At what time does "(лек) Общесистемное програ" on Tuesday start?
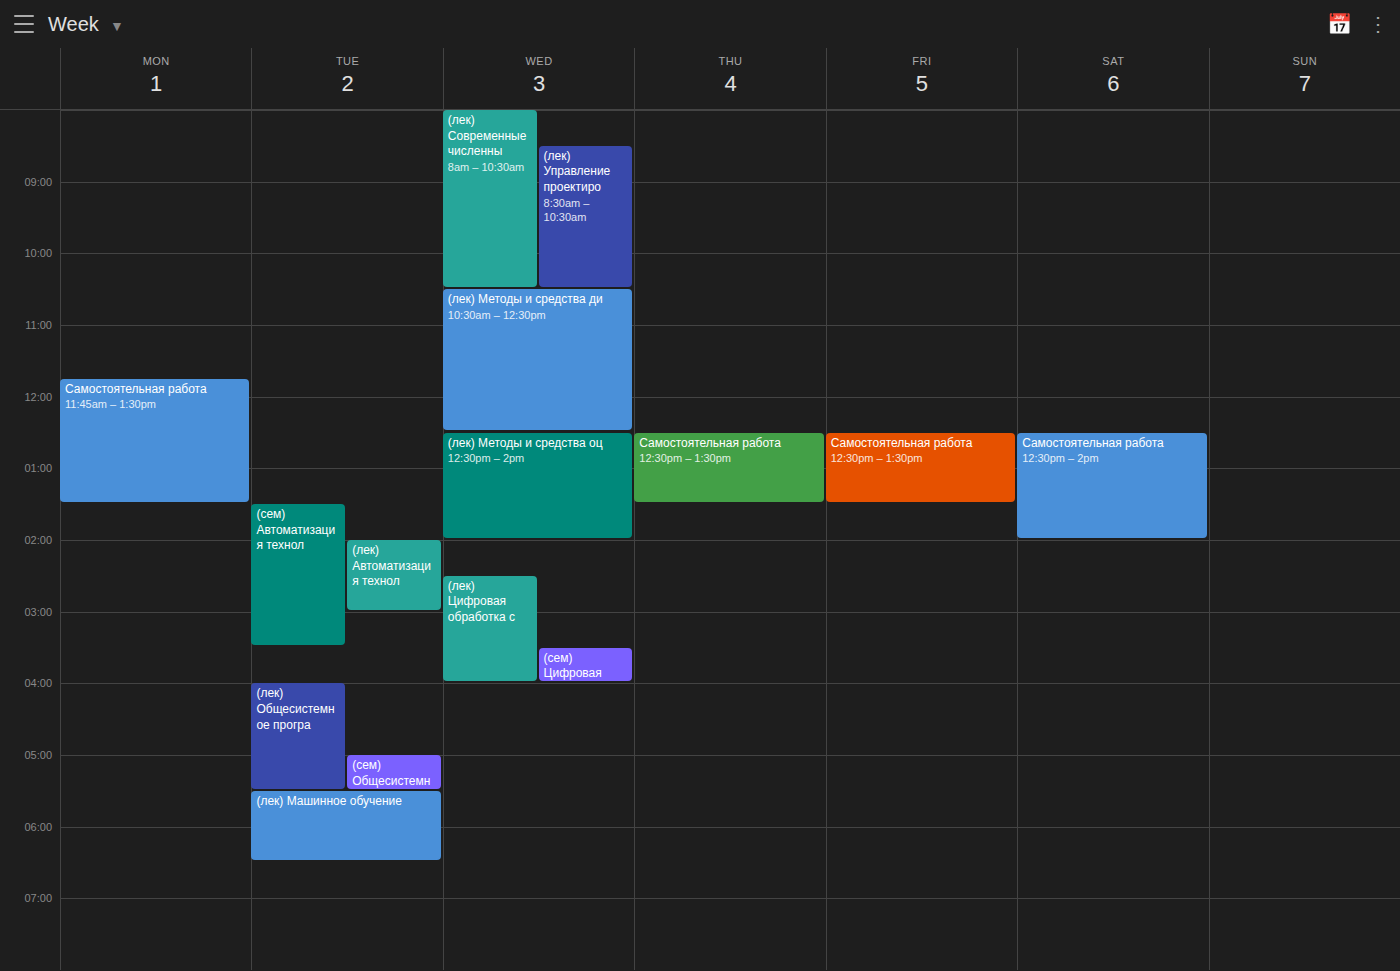
4:00 PM